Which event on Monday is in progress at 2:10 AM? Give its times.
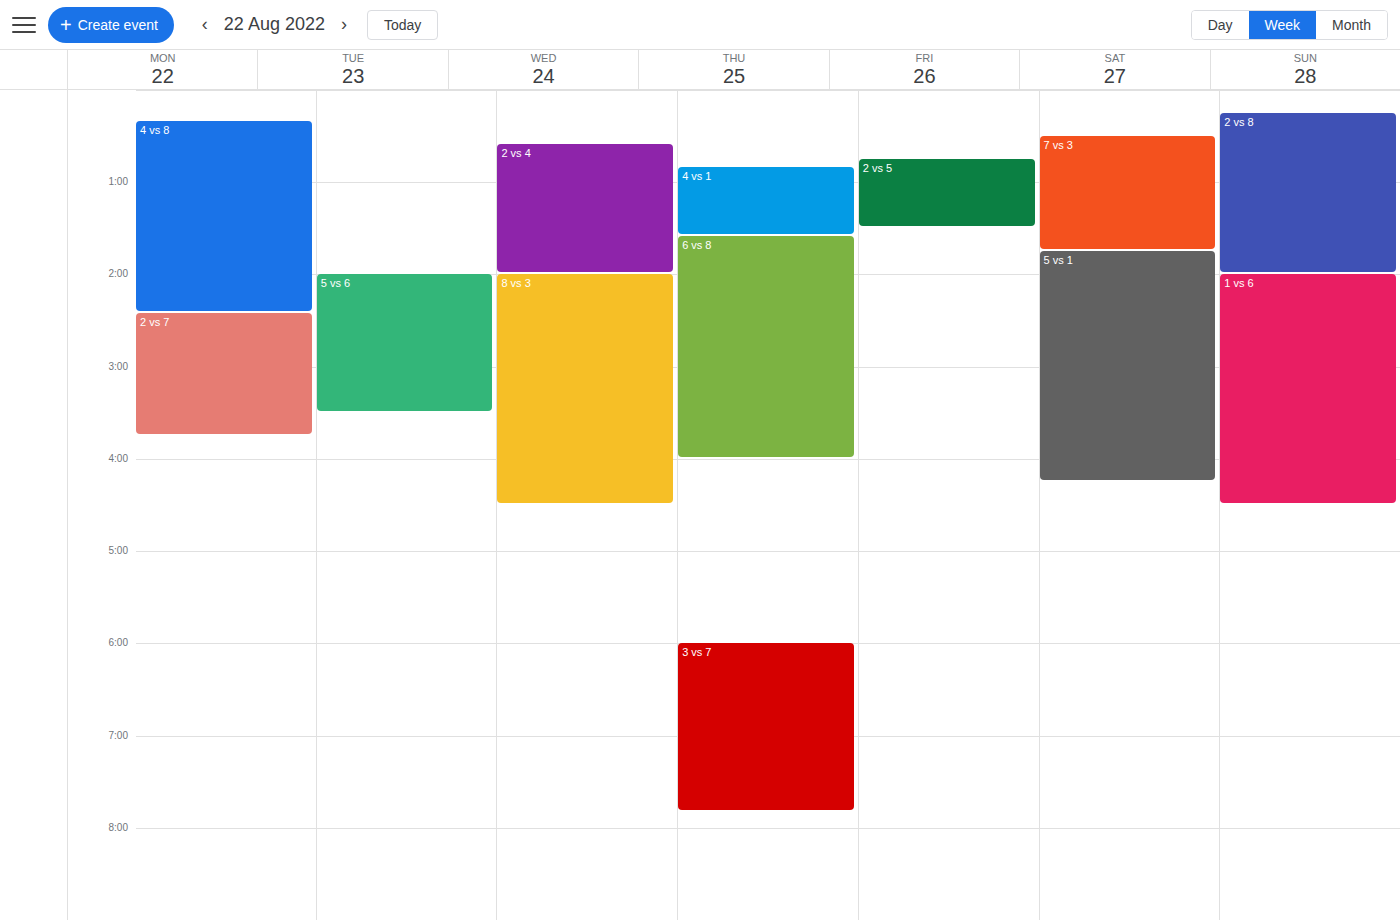
"4 vs 8", 12:20 AM to 2:25 AM